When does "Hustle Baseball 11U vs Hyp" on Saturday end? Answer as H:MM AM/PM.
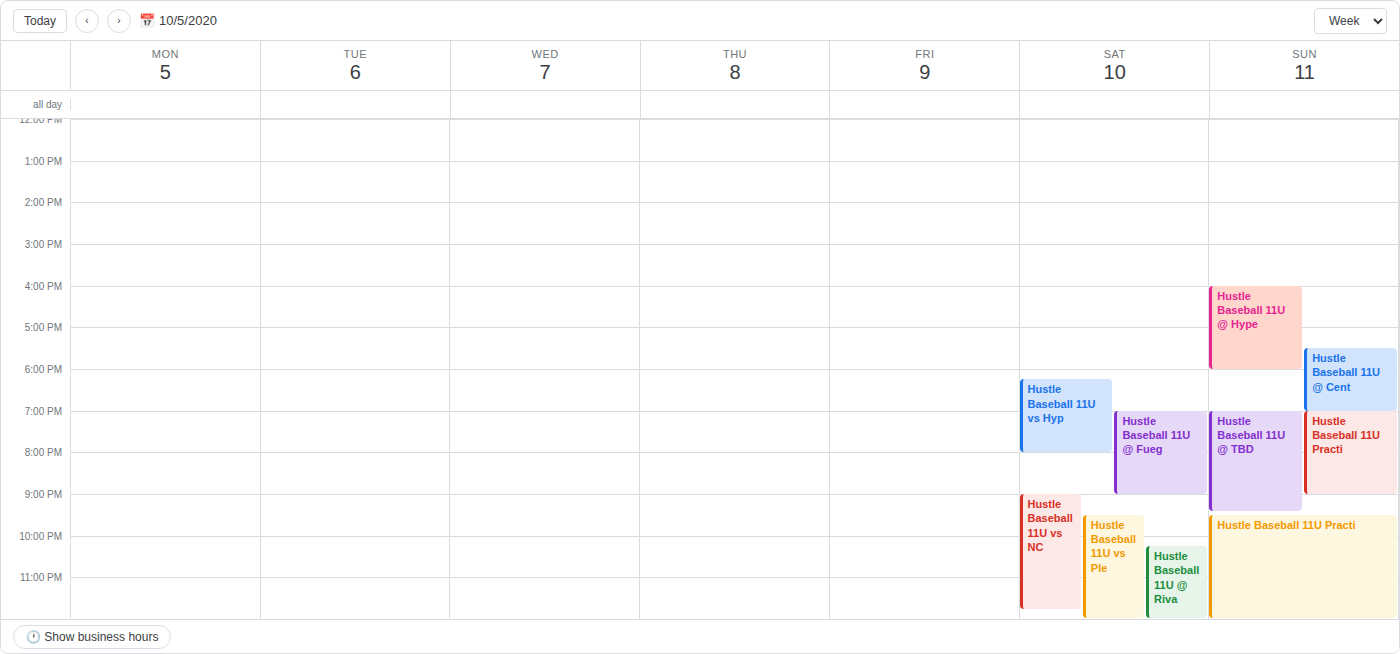
8:00 PM